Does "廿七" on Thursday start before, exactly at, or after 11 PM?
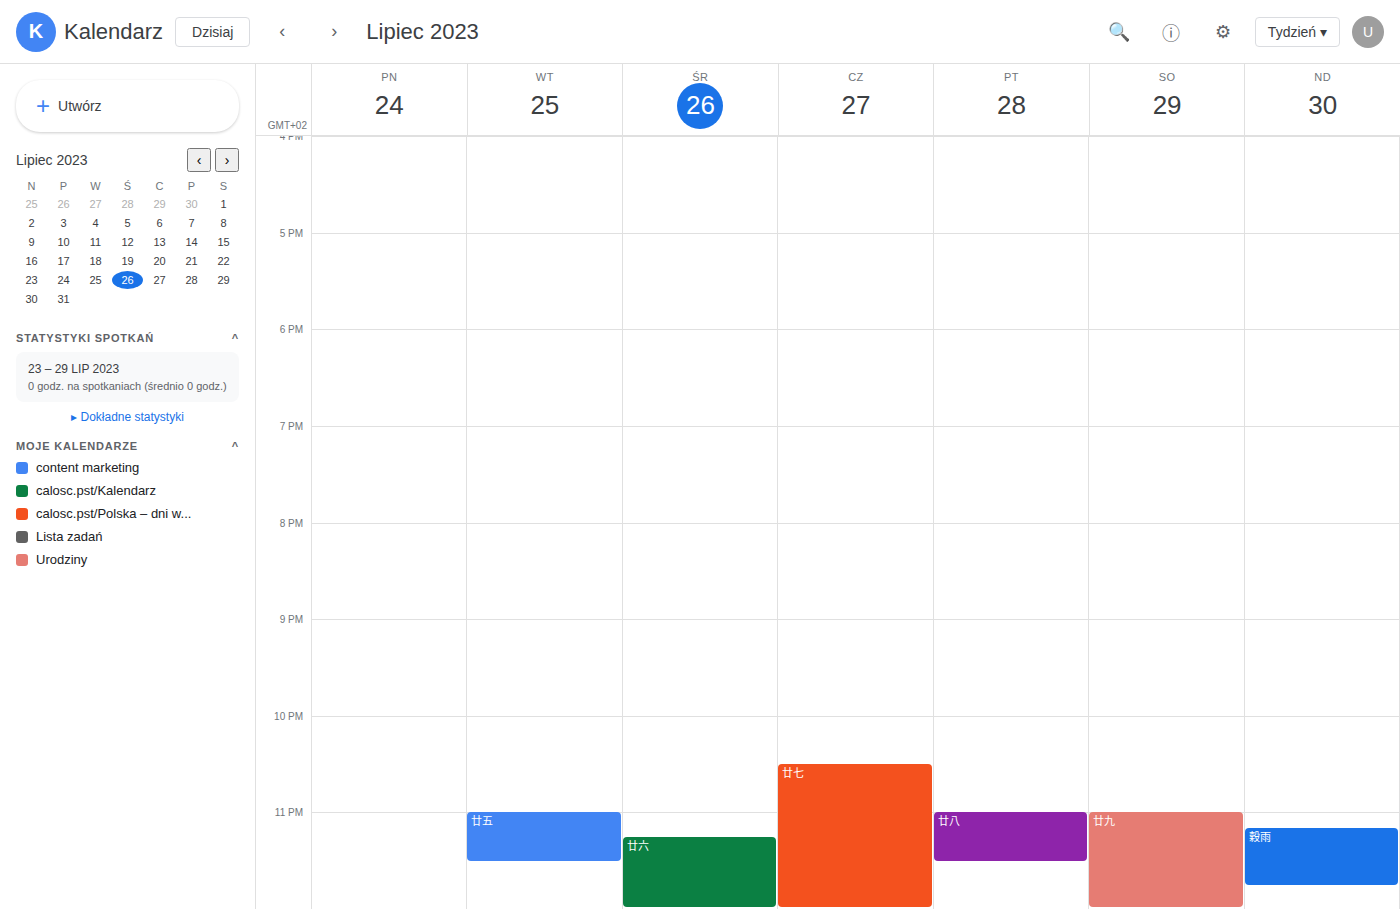
10:30 PM -- before 11 PM, 30 minutes above the 11 PM line.